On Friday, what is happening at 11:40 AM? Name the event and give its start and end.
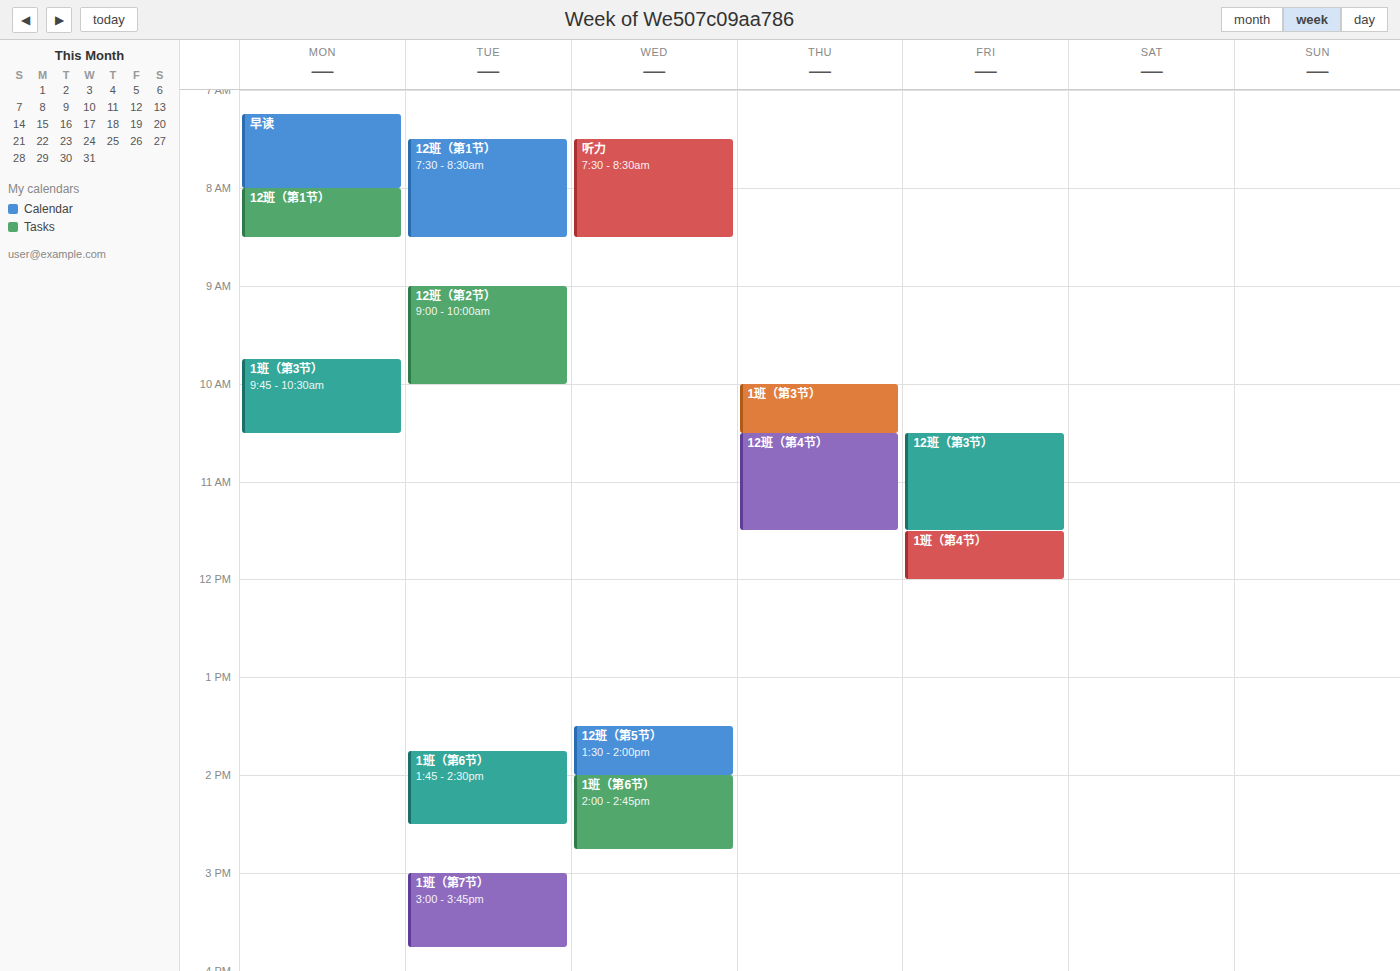
"1班（第4节）", 11:30 AM to 12:00 PM